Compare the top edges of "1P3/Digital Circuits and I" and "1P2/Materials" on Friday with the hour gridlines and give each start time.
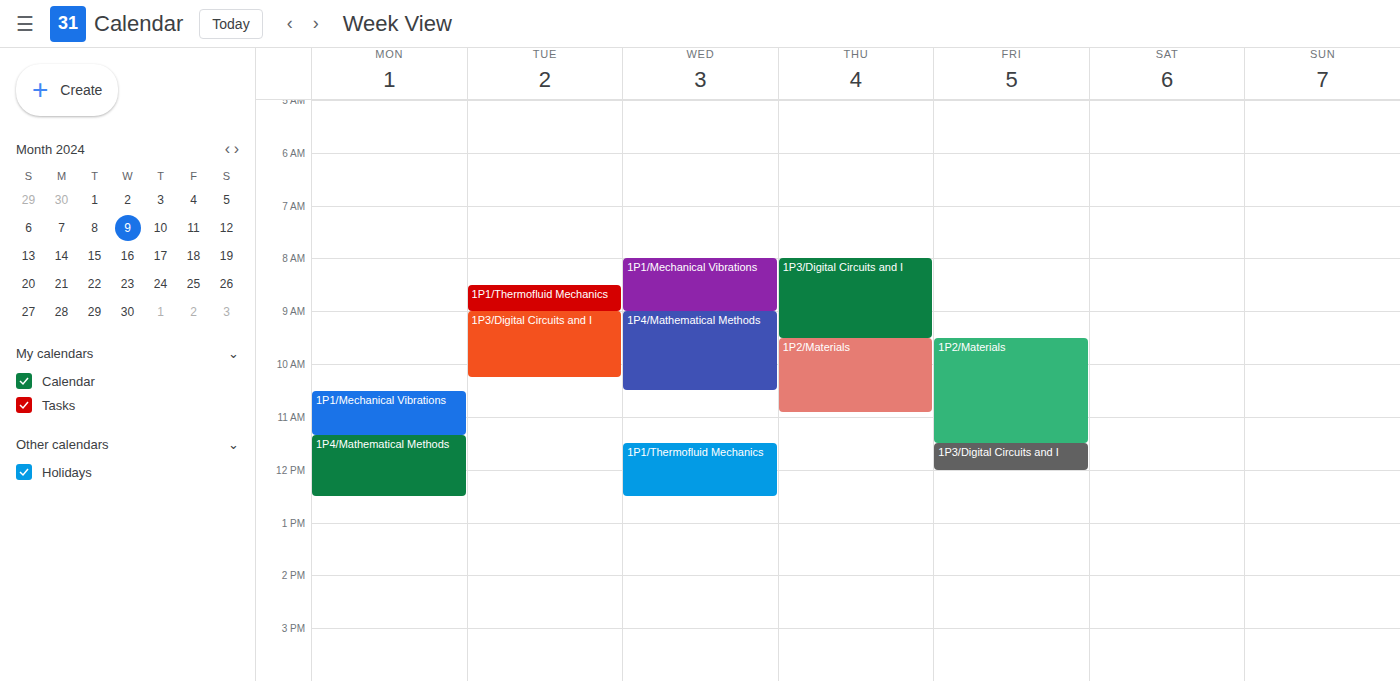
"1P3/Digital Circuits and I": 11:30 AM, halfway between the 11 AM and 12 PM lines. "1P2/Materials": 9:30 AM, halfway between the 9 AM and 10 AM lines.